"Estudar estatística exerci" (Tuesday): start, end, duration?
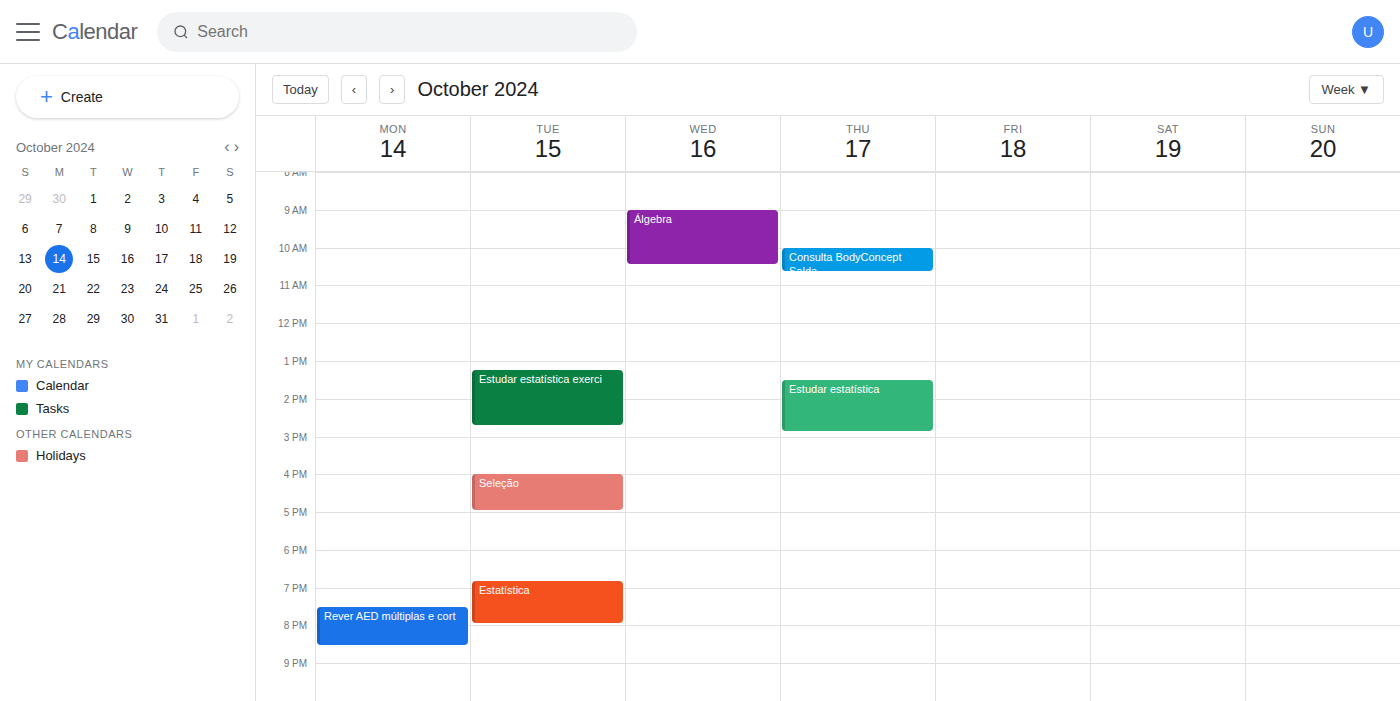
1:15 PM to 2:45 PM, 1 hour 30 minutes